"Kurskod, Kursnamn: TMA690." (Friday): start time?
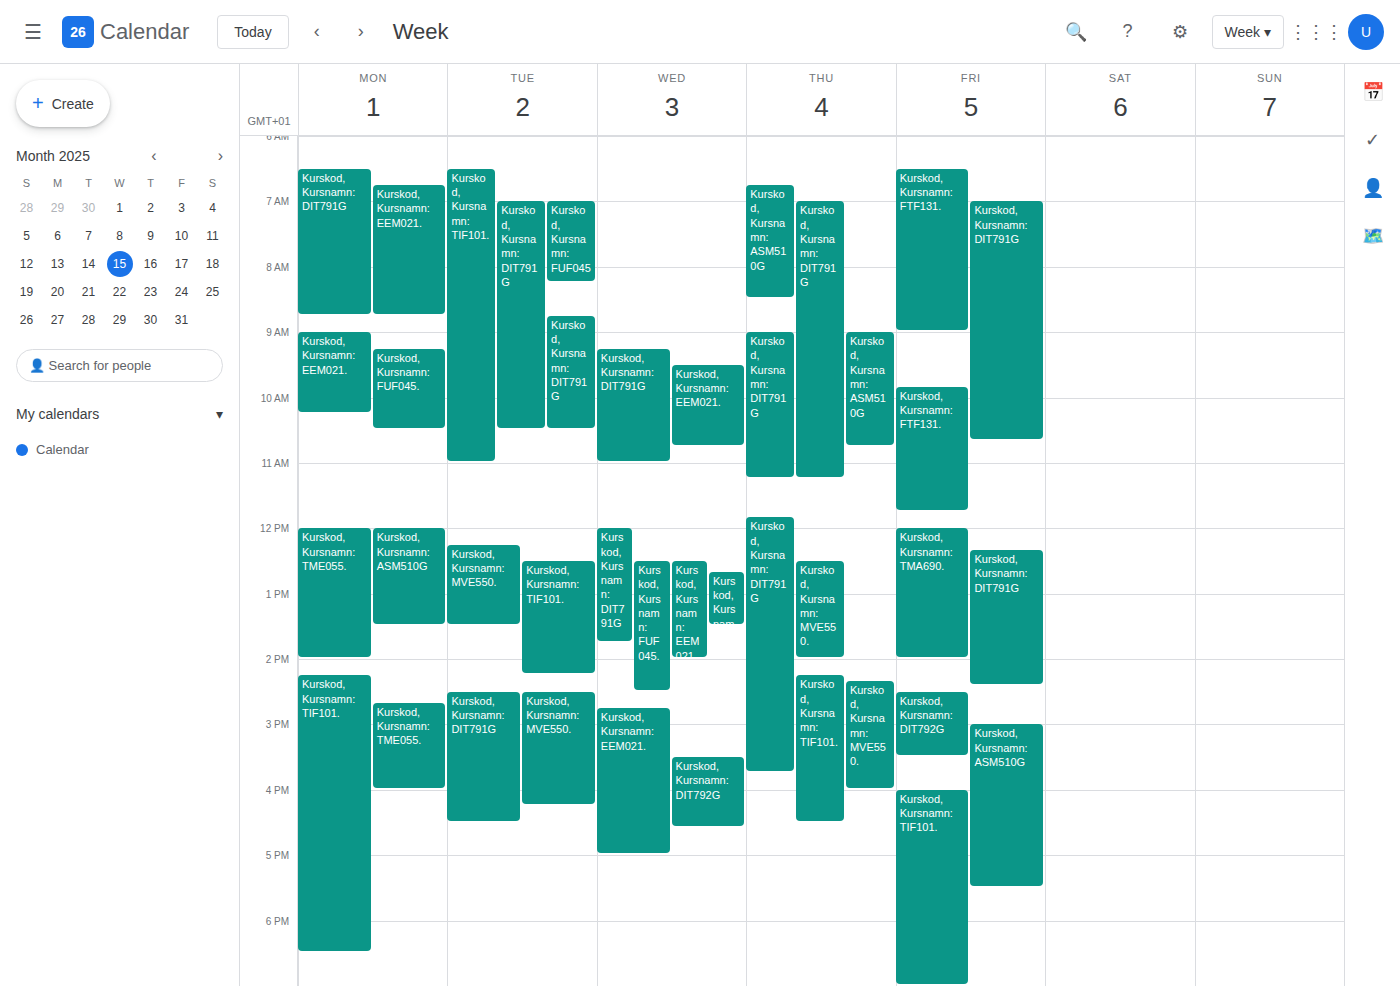
12:00 PM